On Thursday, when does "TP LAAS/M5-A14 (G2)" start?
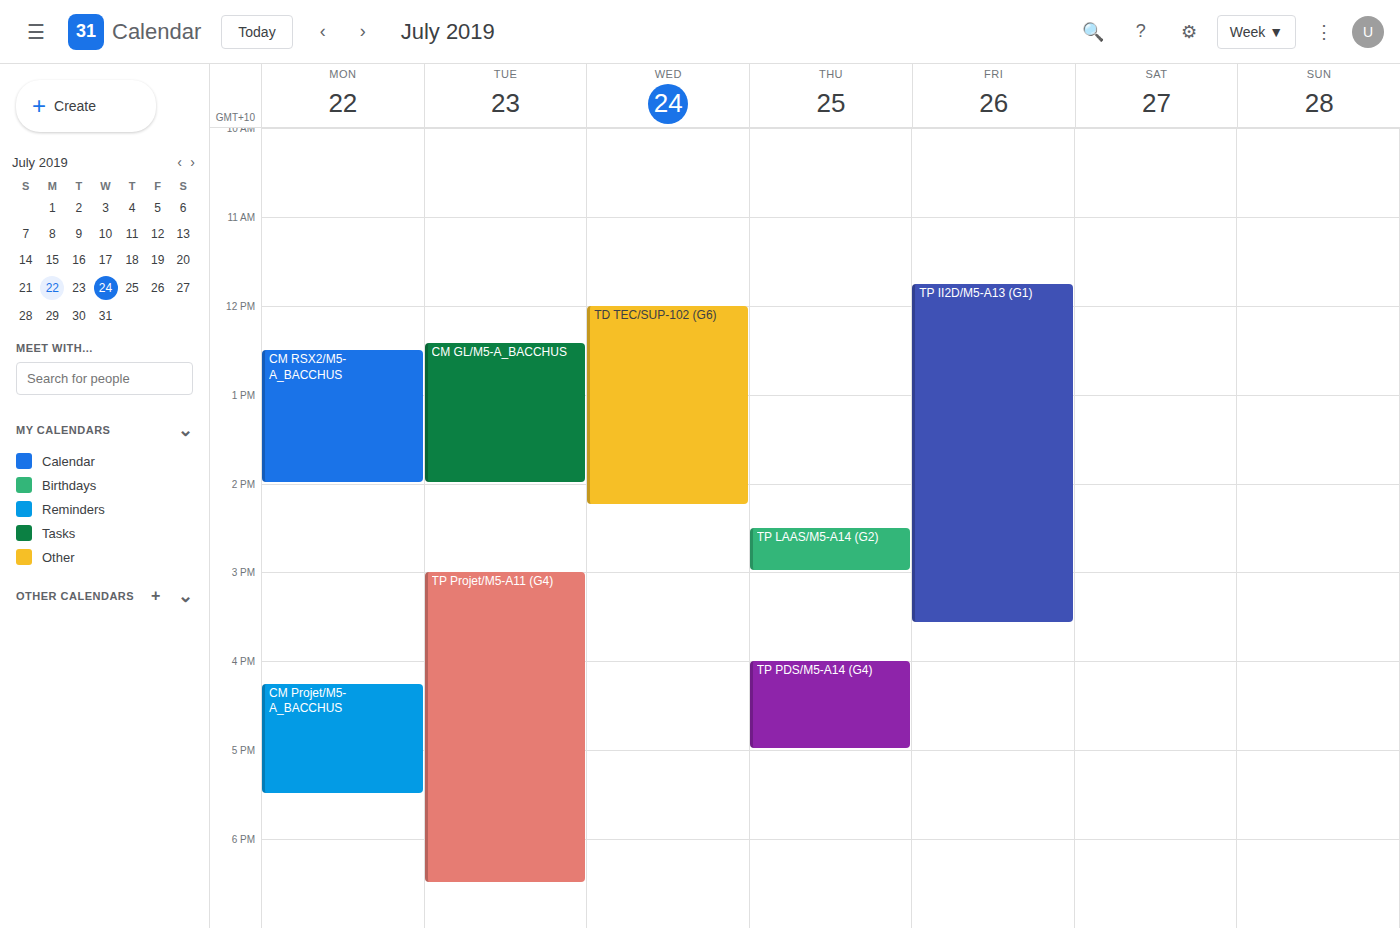
14:30